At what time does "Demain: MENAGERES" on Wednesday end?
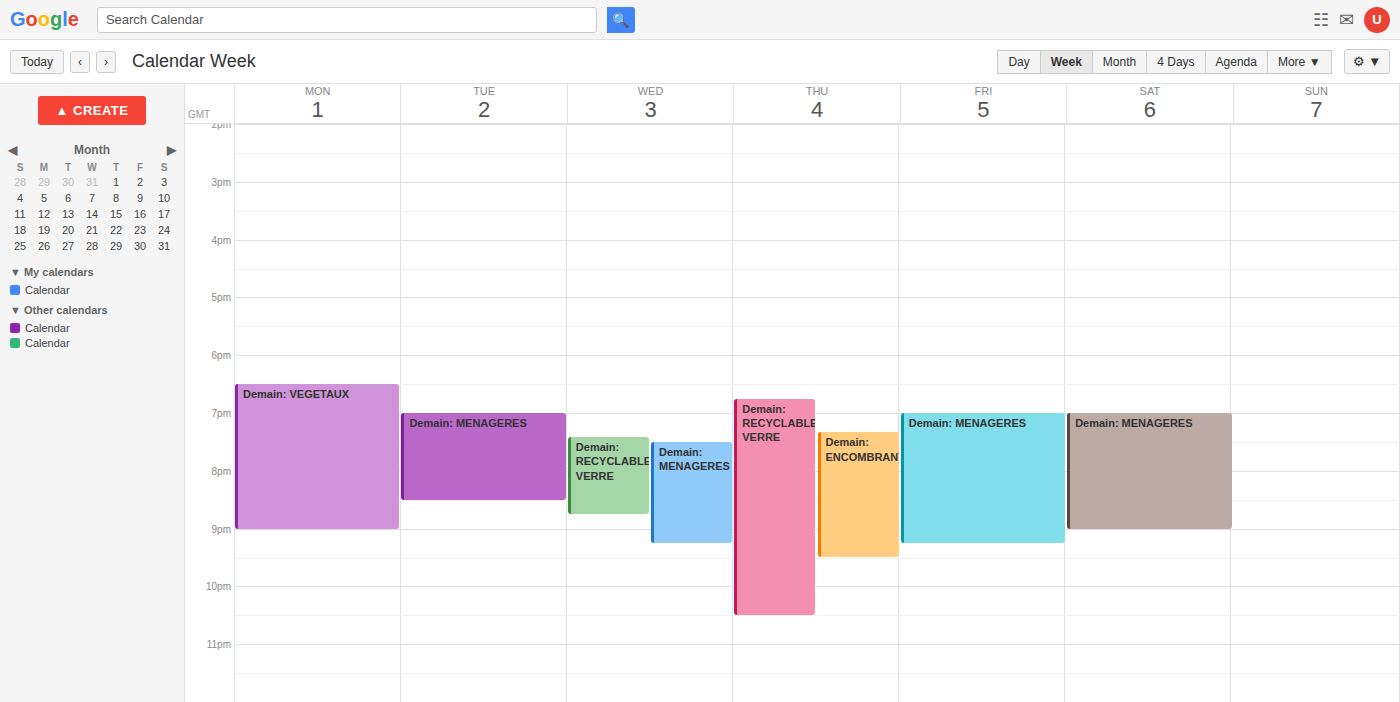
9:15 PM